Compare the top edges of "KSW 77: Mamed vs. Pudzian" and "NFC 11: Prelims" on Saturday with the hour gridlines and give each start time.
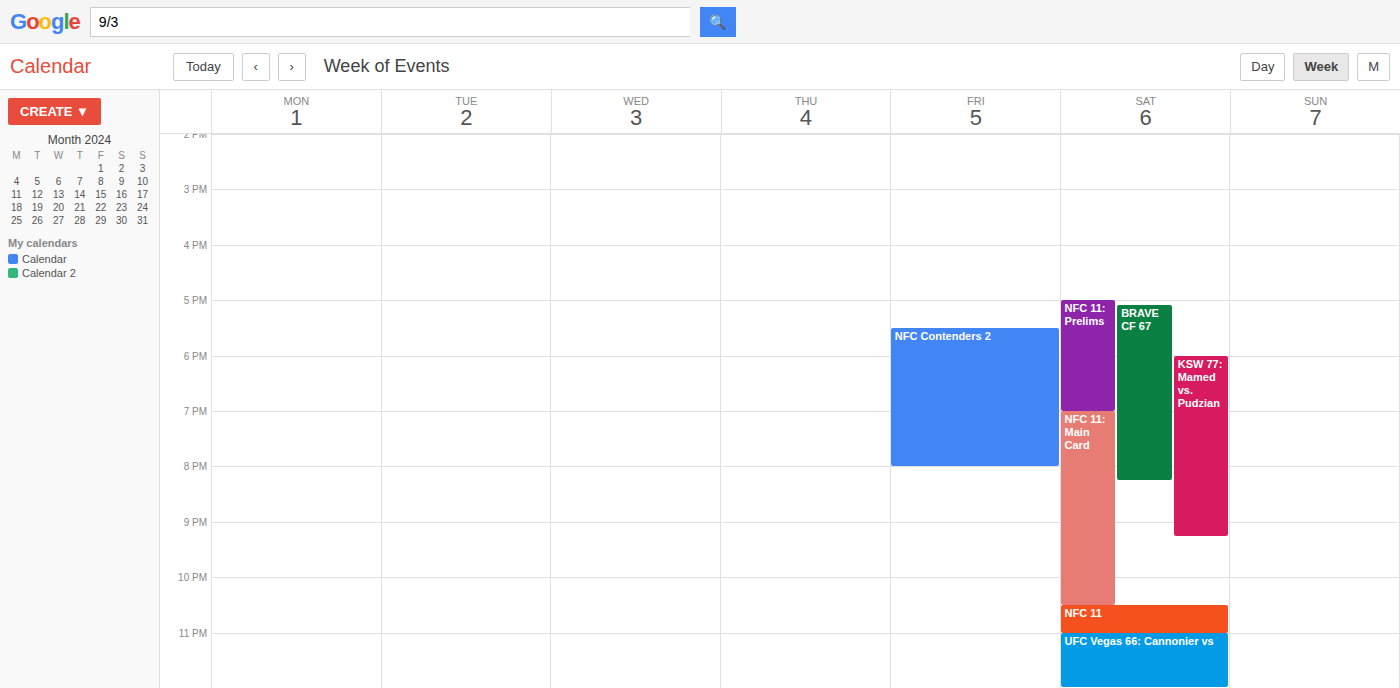
"KSW 77: Mamed vs. Pudzian": 6:00 PM, exactly on the 6 PM line. "NFC 11: Prelims": 5:00 PM, exactly on the 5 PM line.